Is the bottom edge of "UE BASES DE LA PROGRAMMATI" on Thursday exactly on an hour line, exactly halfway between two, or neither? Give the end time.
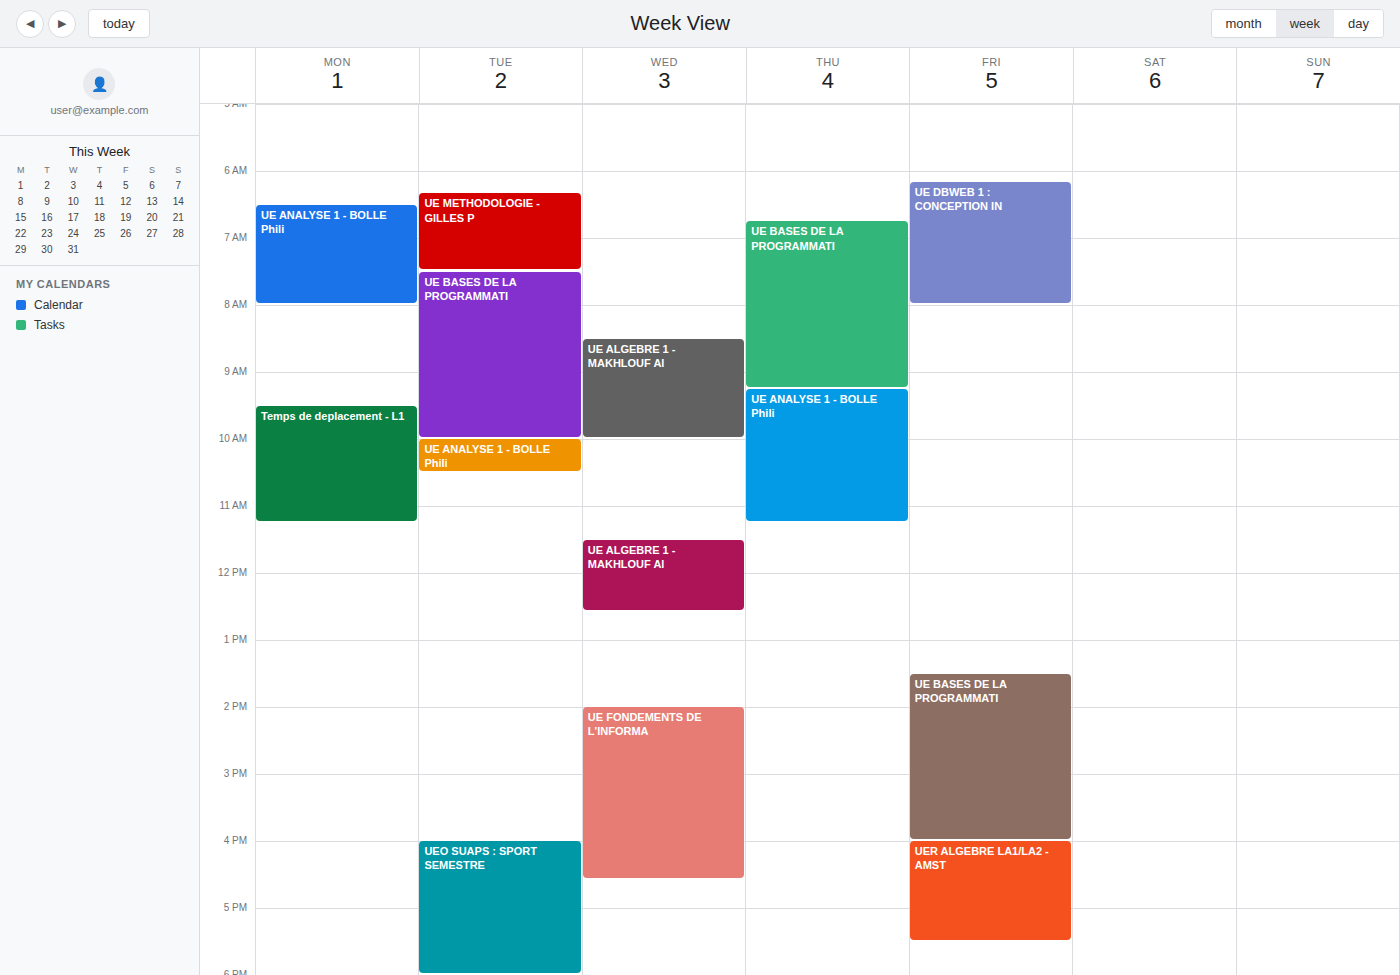
09:15 -- neither: a quarter of the way from the 09:00 line to the 10:00 line.